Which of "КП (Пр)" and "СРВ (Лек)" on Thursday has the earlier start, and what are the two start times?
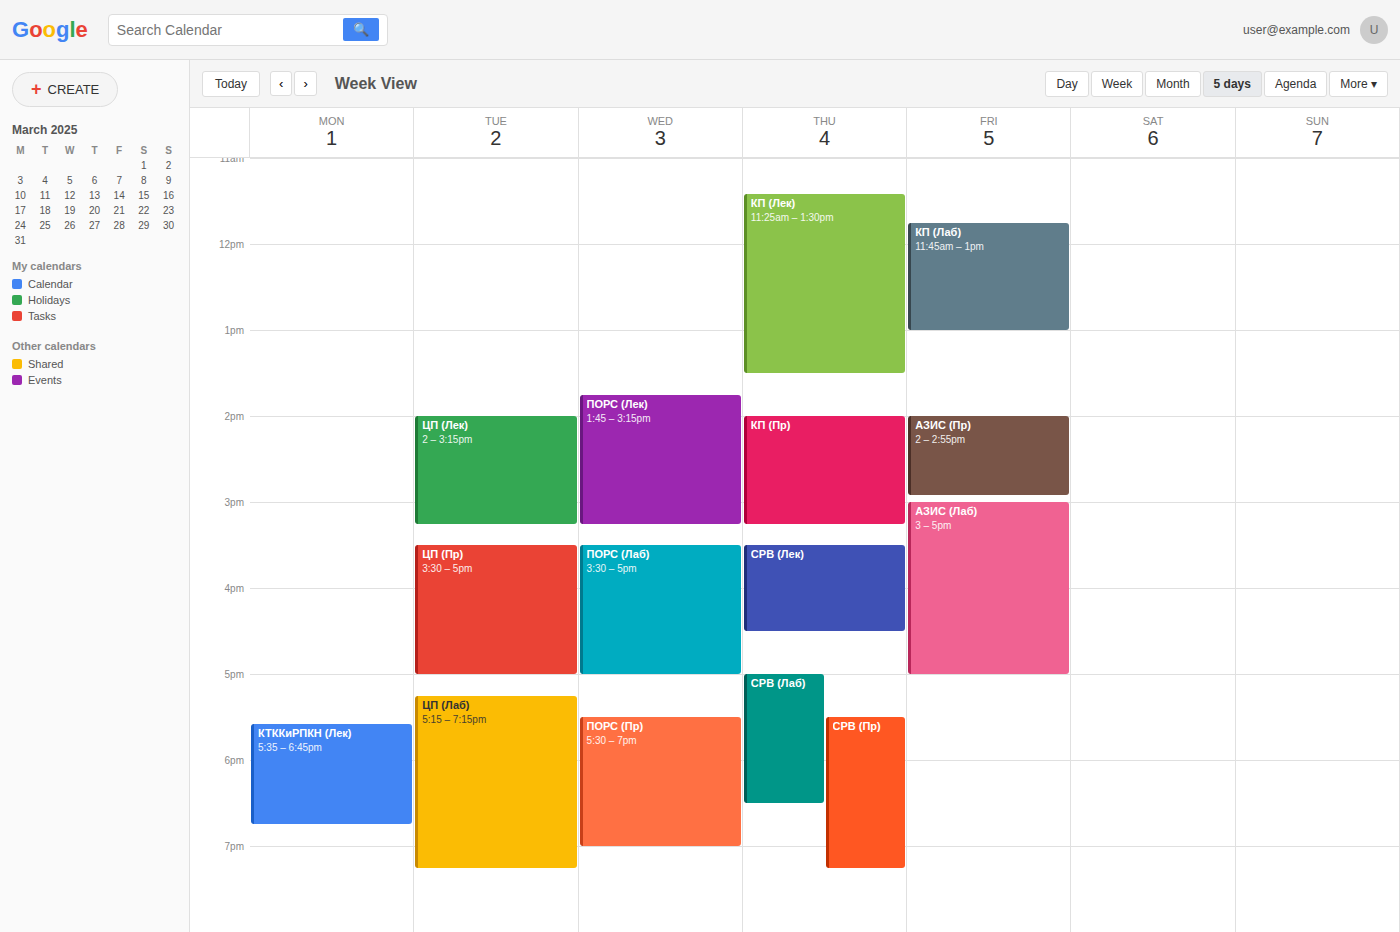
"КП (Пр)" 2:00 PM; "СРВ (Лек)" 3:30 PM.